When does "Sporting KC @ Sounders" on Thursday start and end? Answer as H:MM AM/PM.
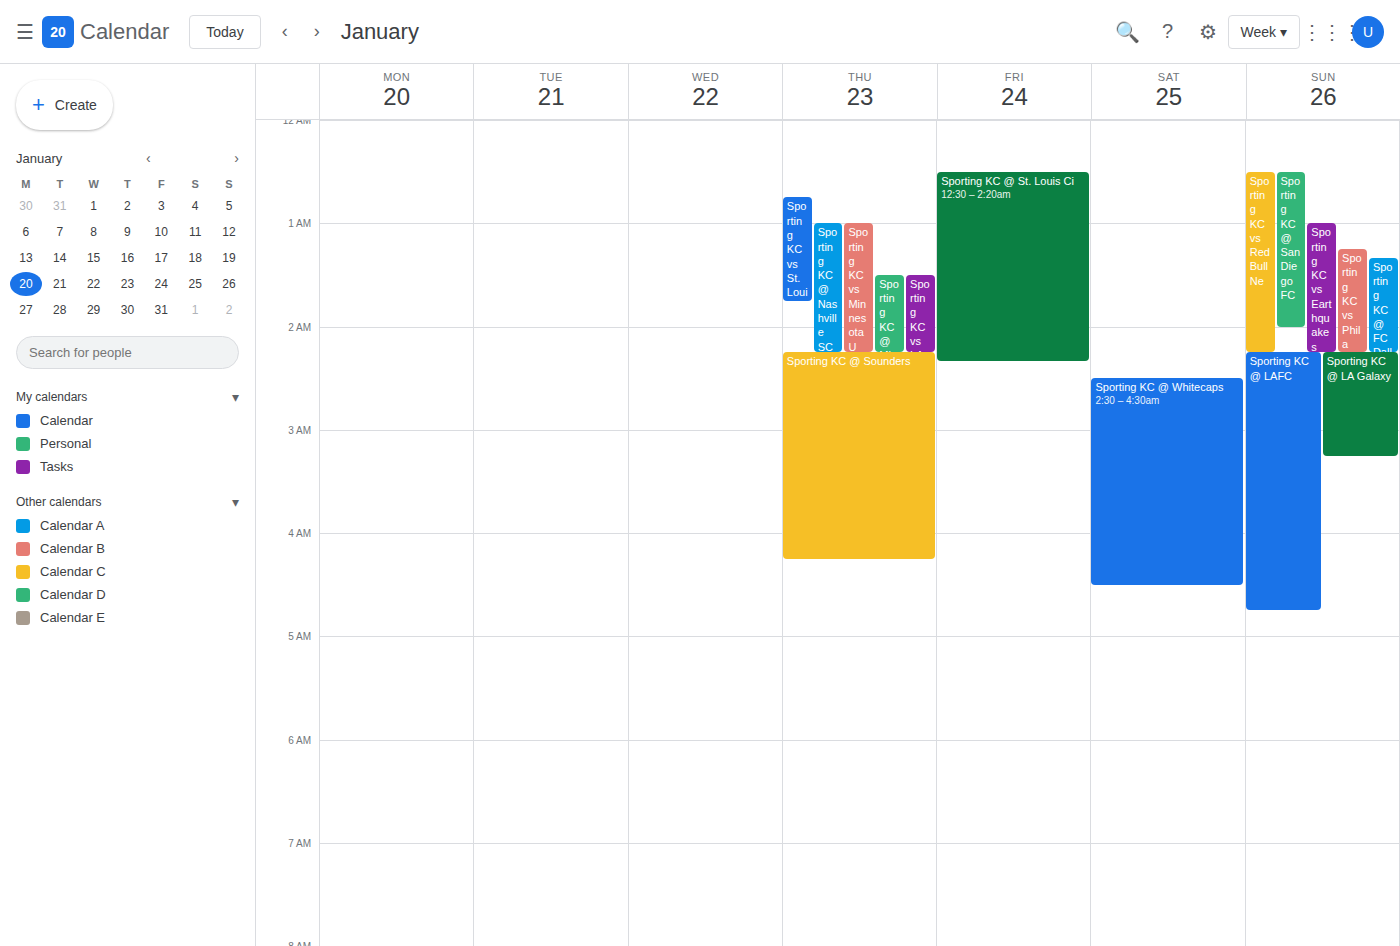
2:15 AM to 4:15 AM